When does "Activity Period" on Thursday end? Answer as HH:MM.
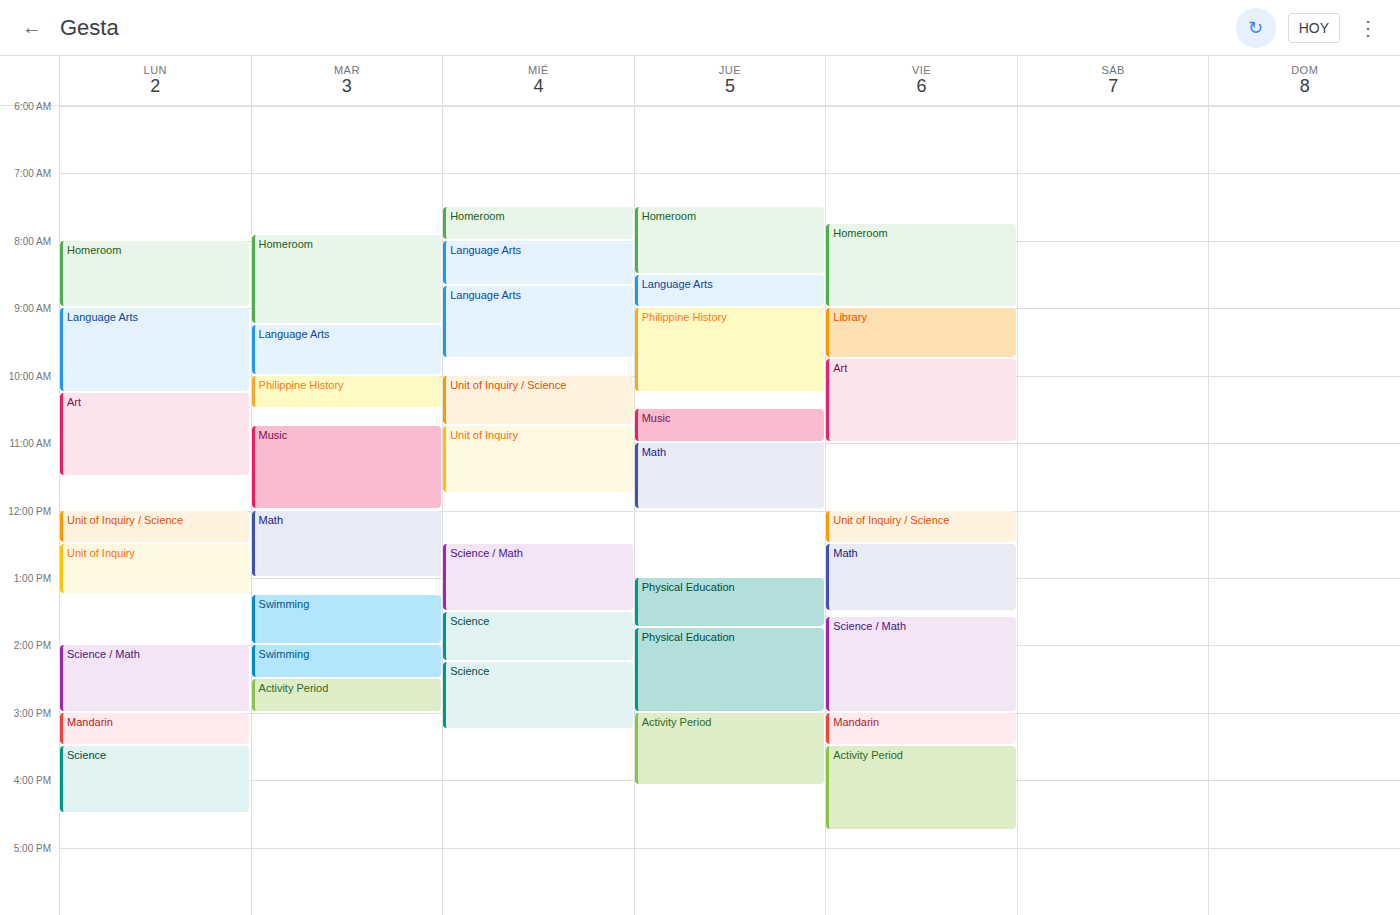
16:05